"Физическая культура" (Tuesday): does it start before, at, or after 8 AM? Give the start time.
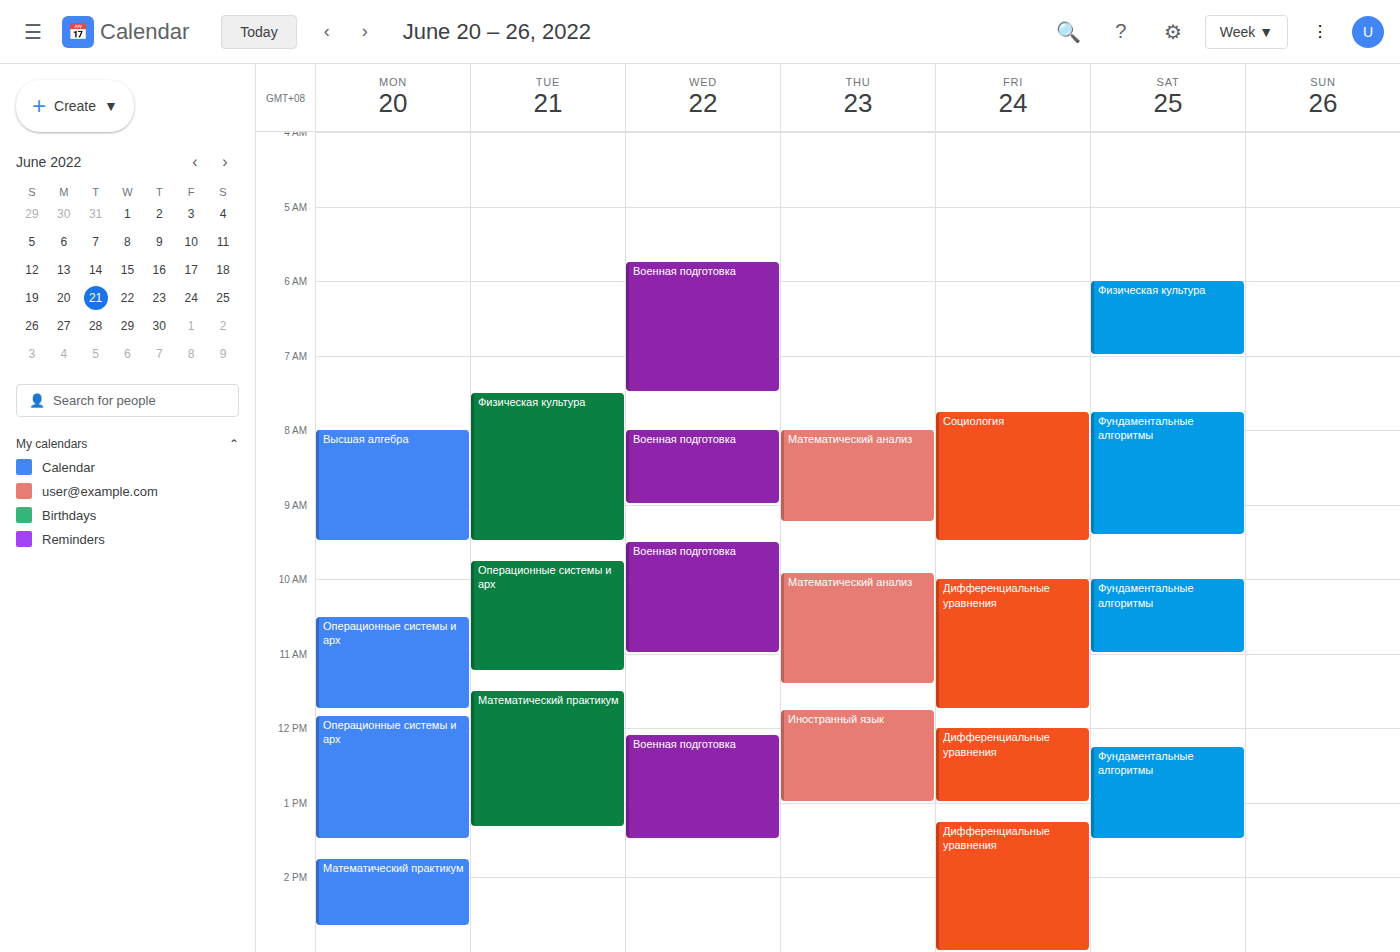
7:30 AM -- before 8 AM, 30 minutes above the 8 AM line.